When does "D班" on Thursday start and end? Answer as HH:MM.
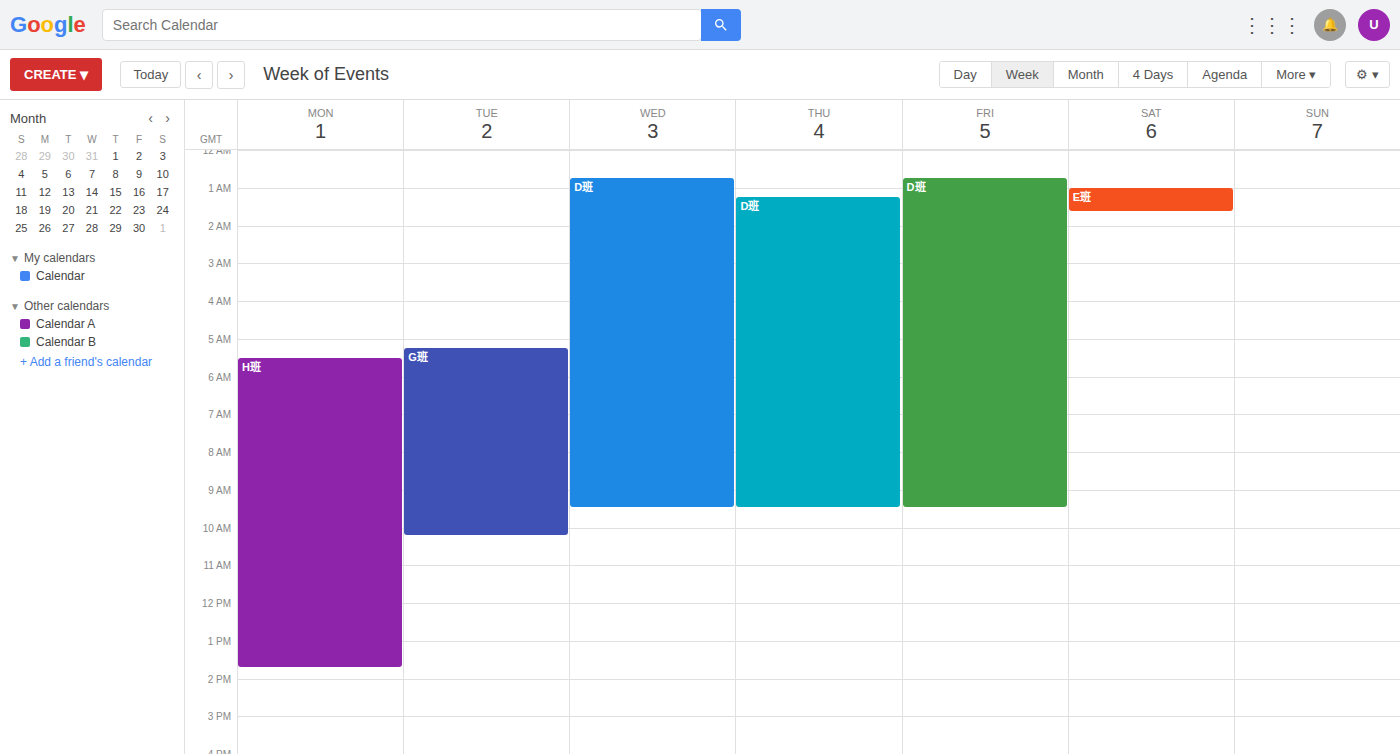
01:15 to 09:30